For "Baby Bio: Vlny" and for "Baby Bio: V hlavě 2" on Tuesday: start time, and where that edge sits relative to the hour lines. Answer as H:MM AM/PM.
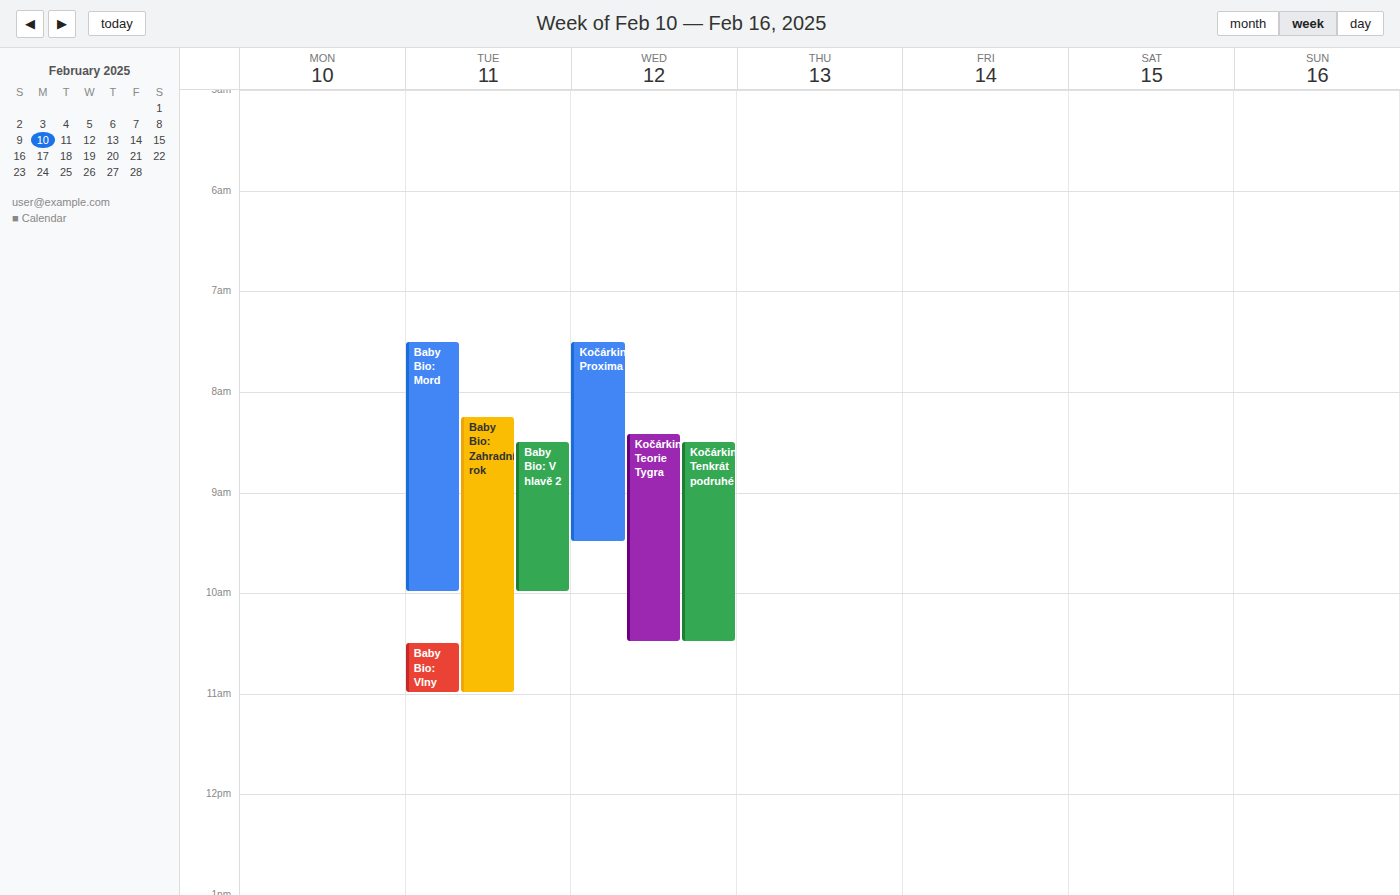
"Baby Bio: Vlny": 10:30 AM, halfway between the 10 AM and 11 AM lines. "Baby Bio: V hlavě 2": 8:30 AM, halfway between the 8 AM and 9 AM lines.